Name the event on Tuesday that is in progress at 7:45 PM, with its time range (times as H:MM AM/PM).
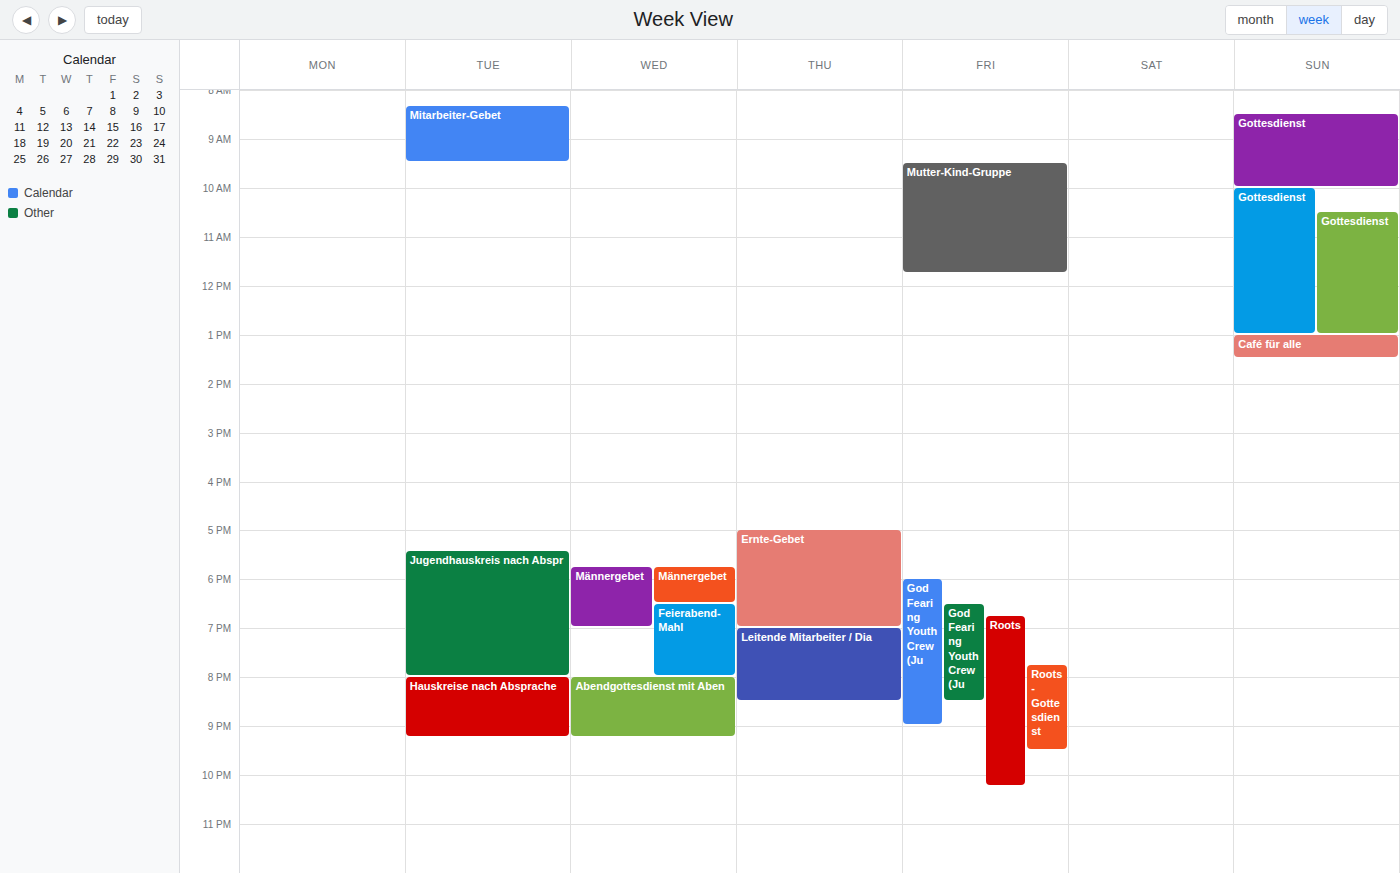
"Jugendhauskreis nach Abspr", 5:25 PM to 8:00 PM